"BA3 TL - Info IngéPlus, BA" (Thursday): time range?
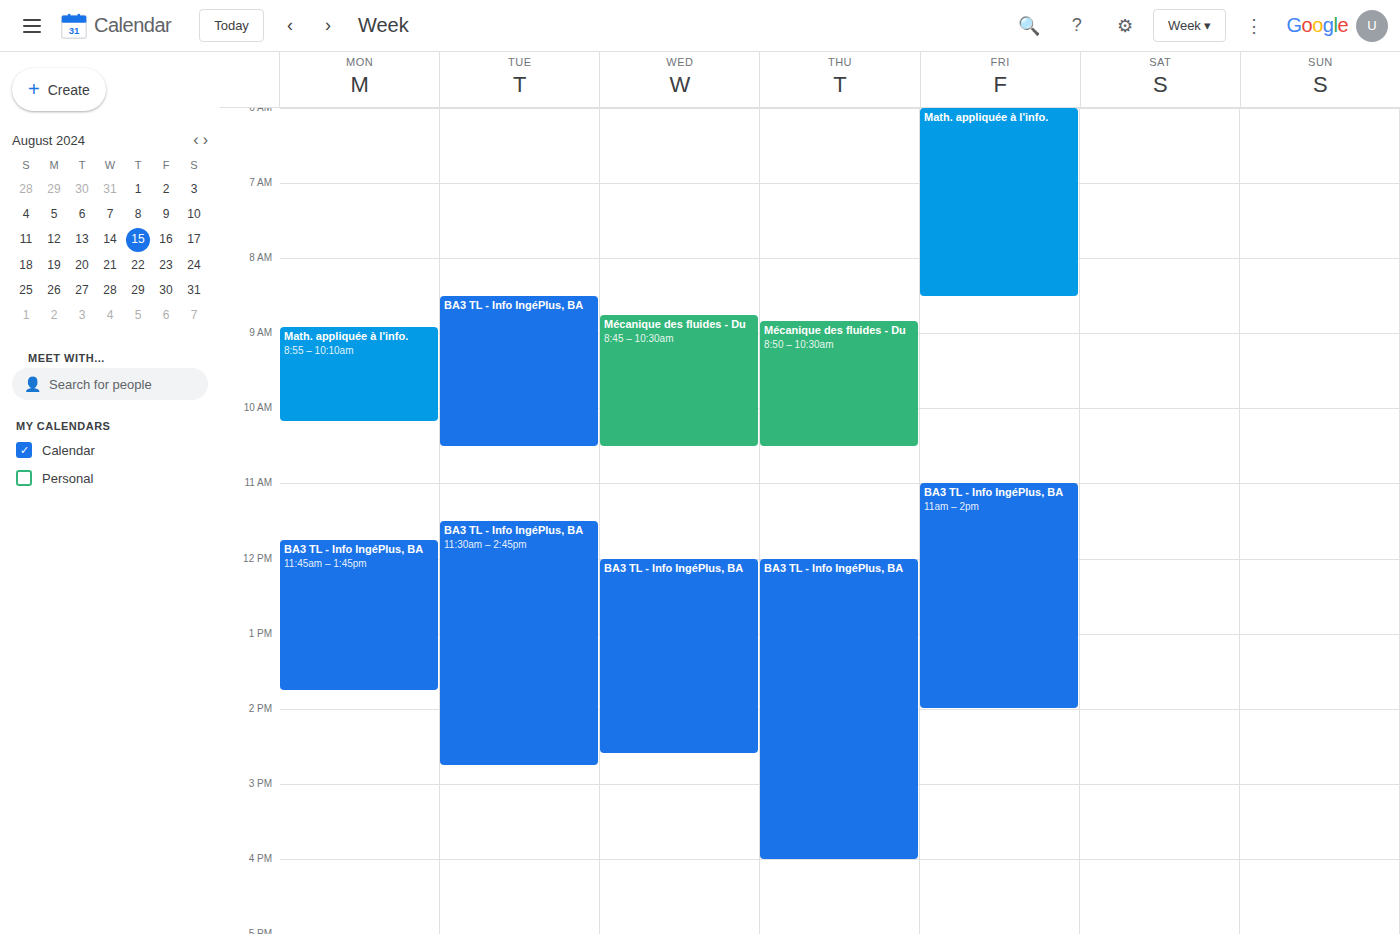
12:00 PM to 4:00 PM